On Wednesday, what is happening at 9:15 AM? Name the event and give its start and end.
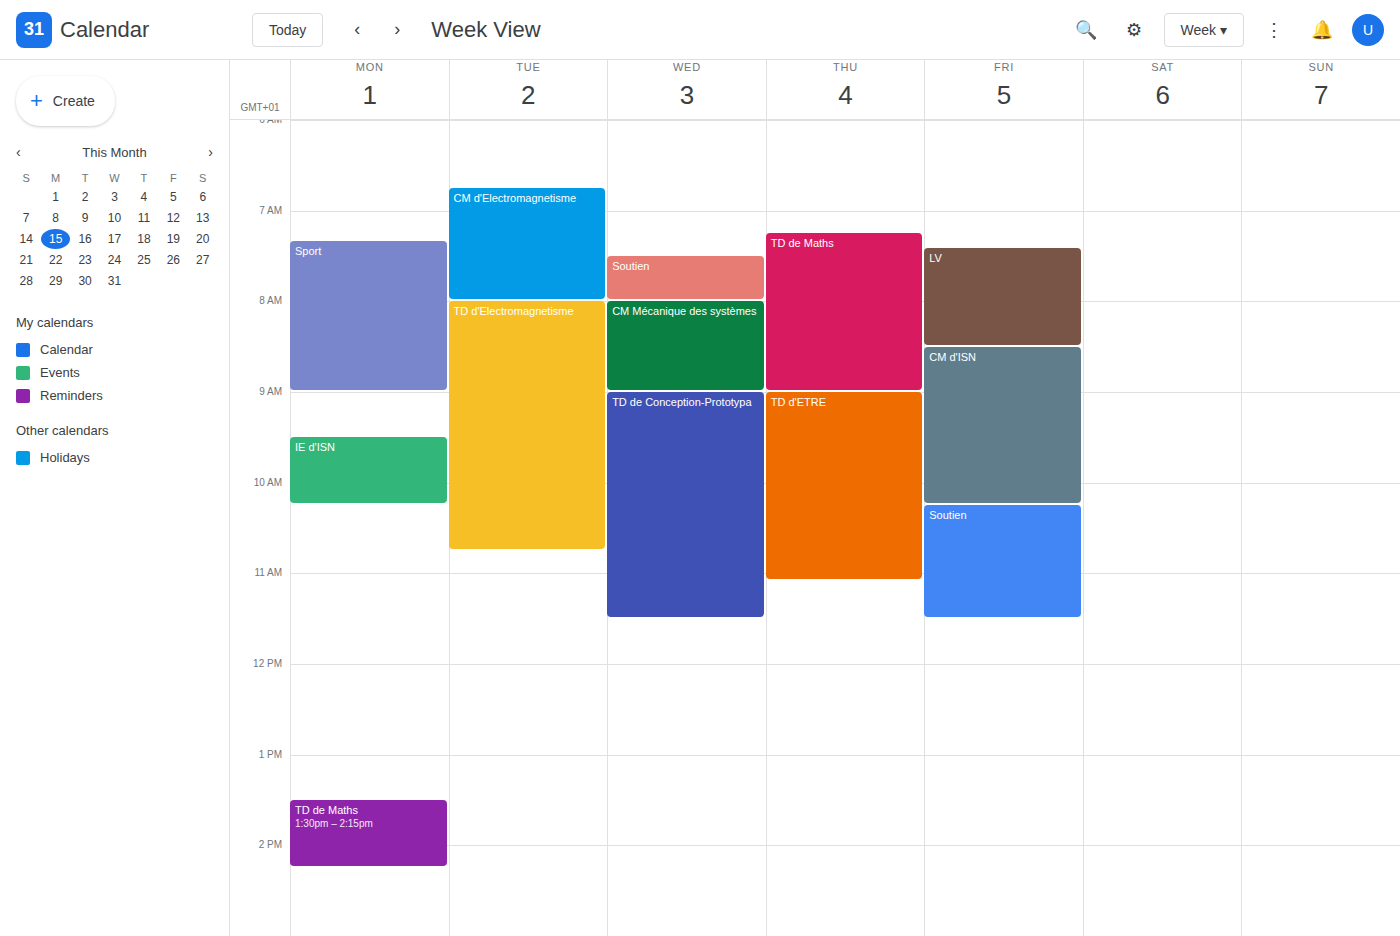
"TD de Conception-Prototypa", 9:00 AM to 11:30 AM